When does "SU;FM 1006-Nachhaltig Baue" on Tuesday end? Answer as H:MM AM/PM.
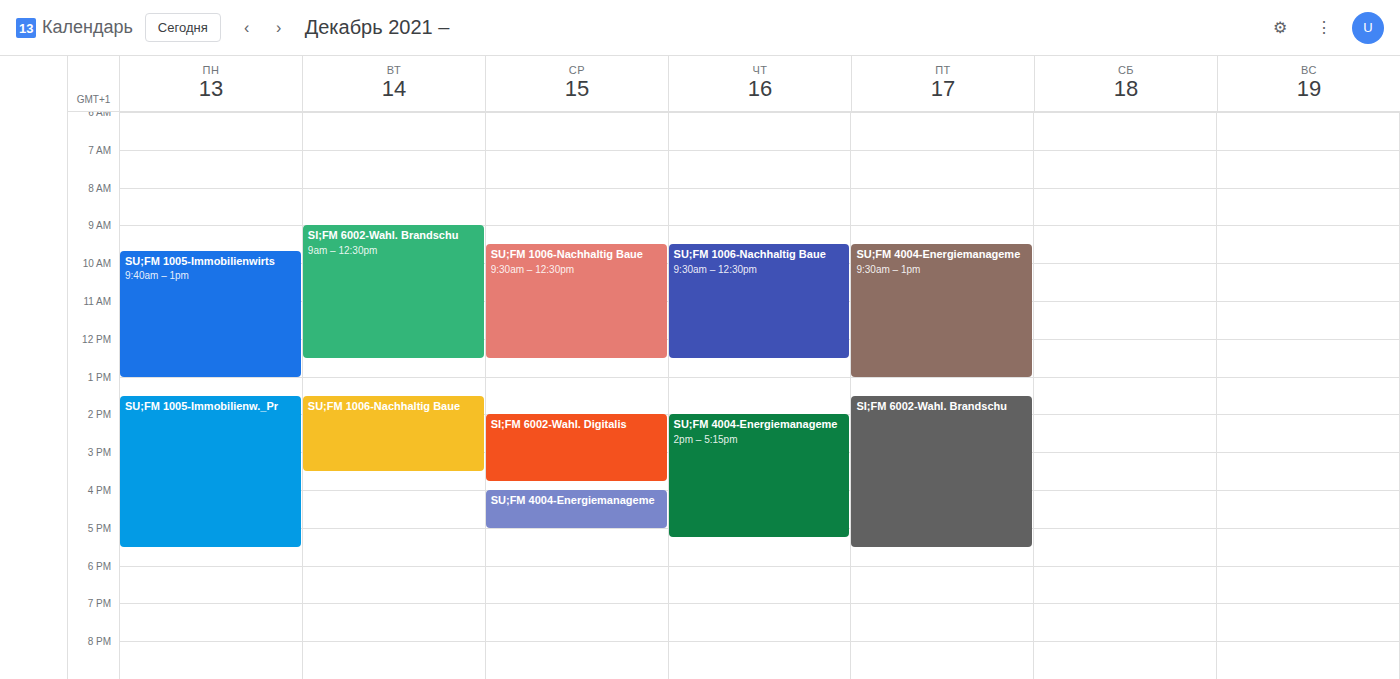
3:30 PM